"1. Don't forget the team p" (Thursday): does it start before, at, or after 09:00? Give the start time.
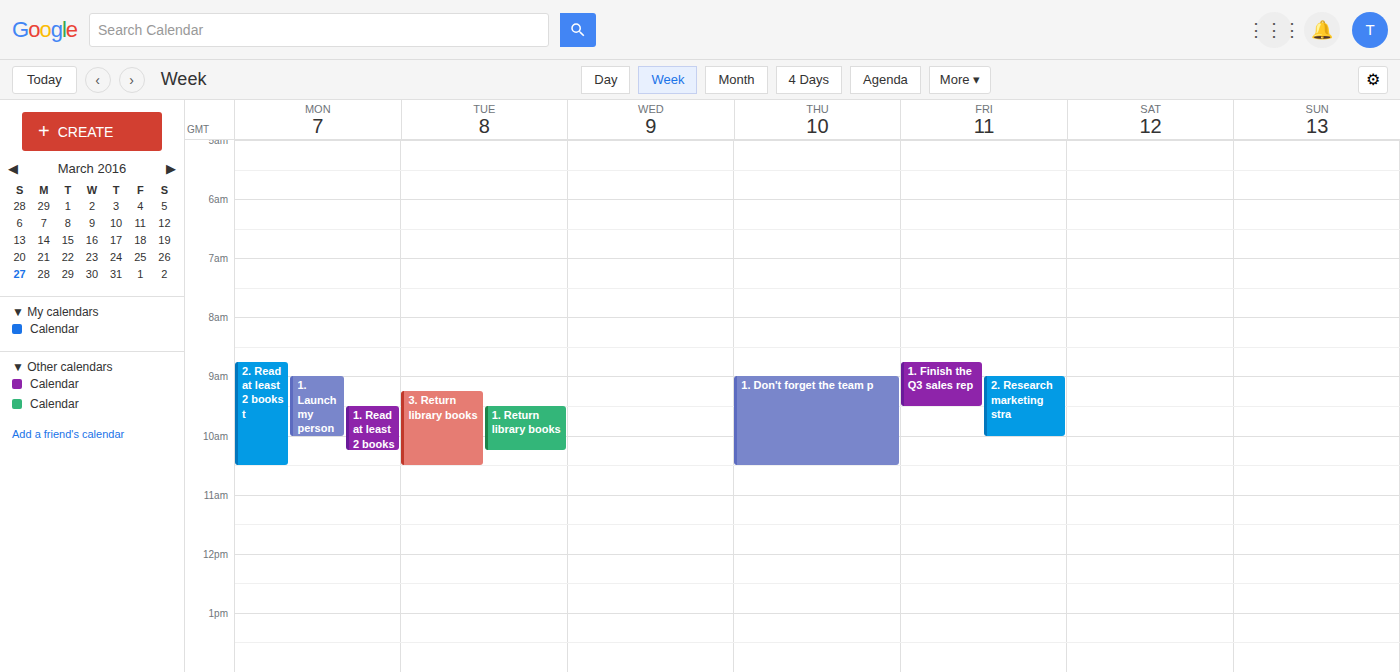
09:00 -- exactly at 09:00, on the 09:00 line.